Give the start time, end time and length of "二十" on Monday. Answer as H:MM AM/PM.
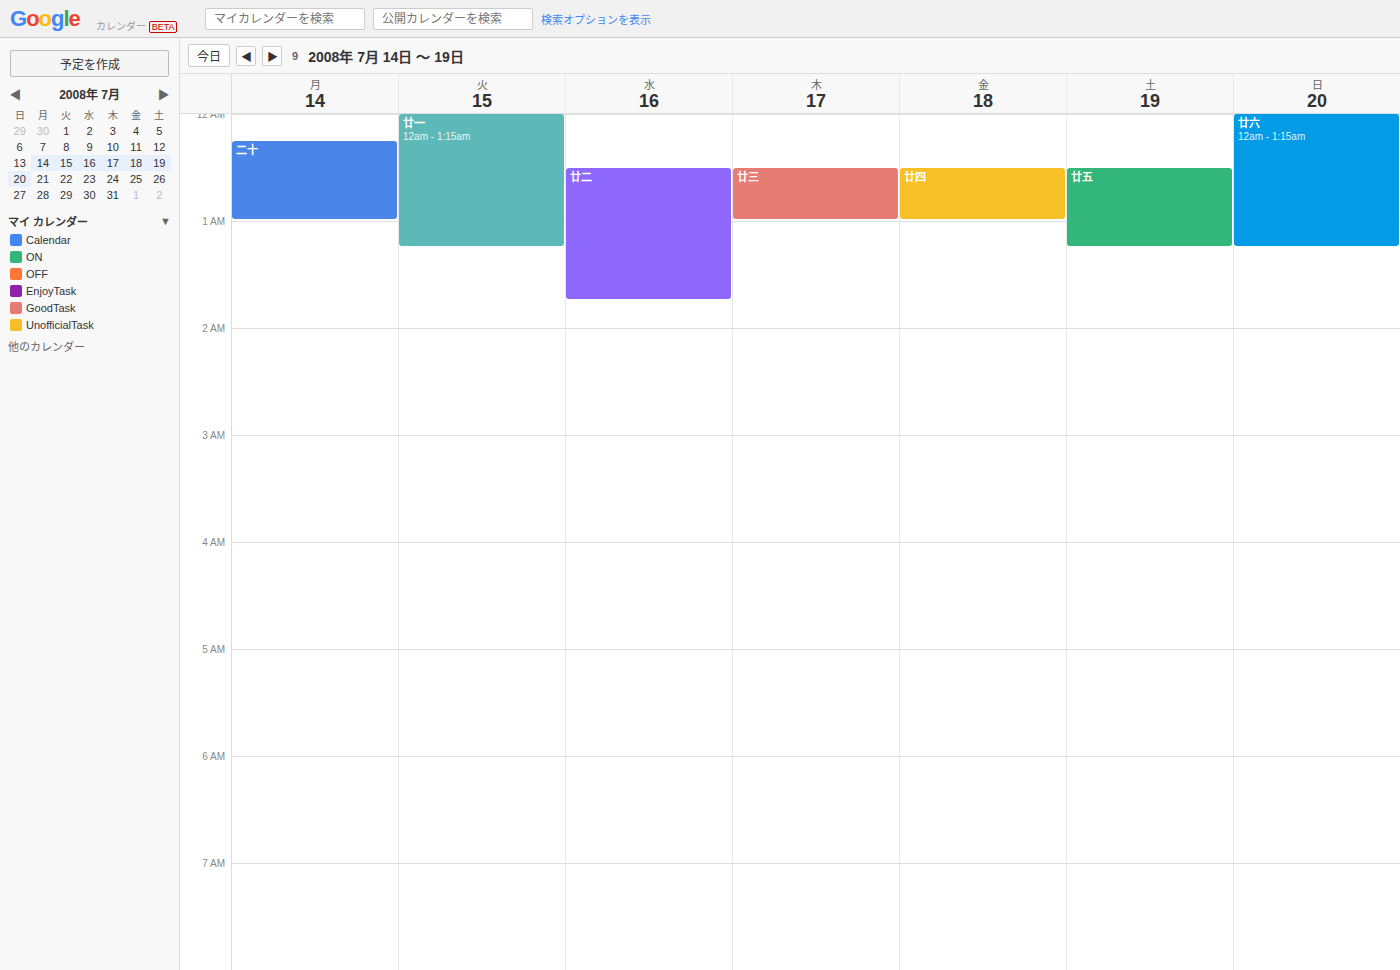
12:15 AM to 1:00 AM, 45 minutes